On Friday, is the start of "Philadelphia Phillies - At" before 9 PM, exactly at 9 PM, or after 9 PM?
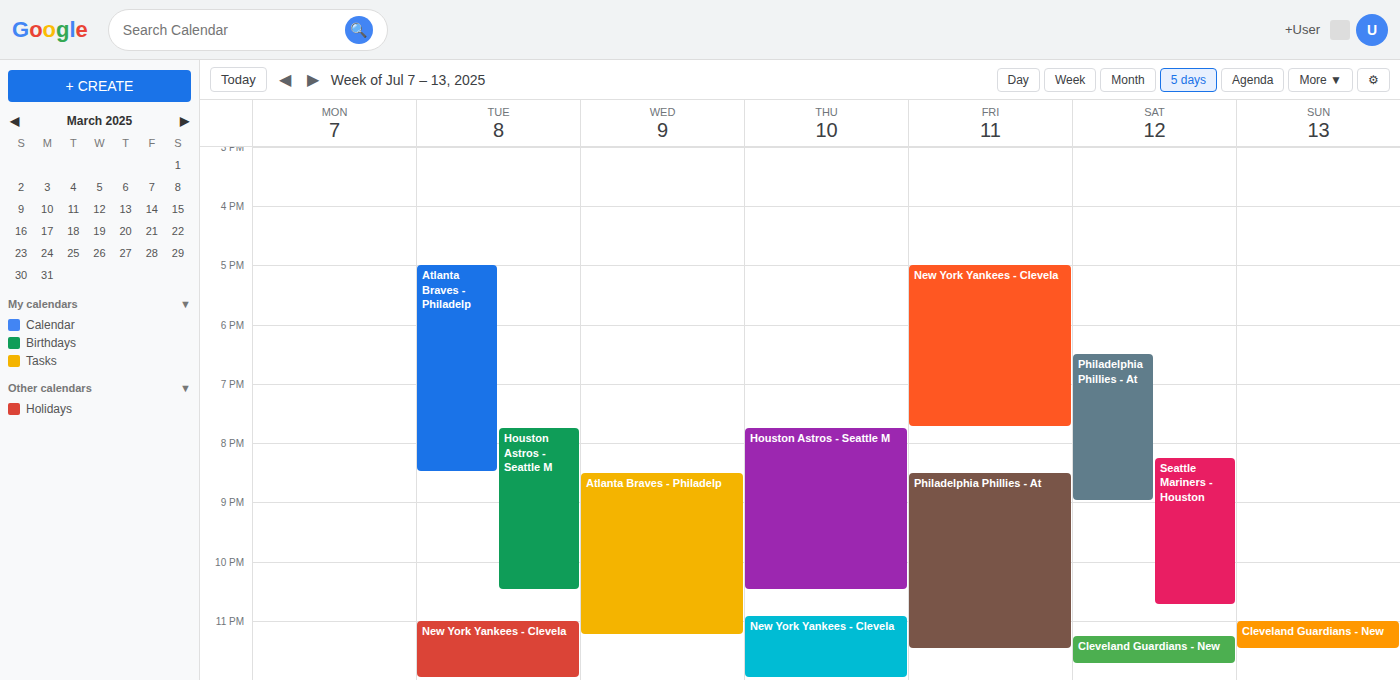
8:30 PM -- before 9 PM, 30 minutes above the 9 PM line.